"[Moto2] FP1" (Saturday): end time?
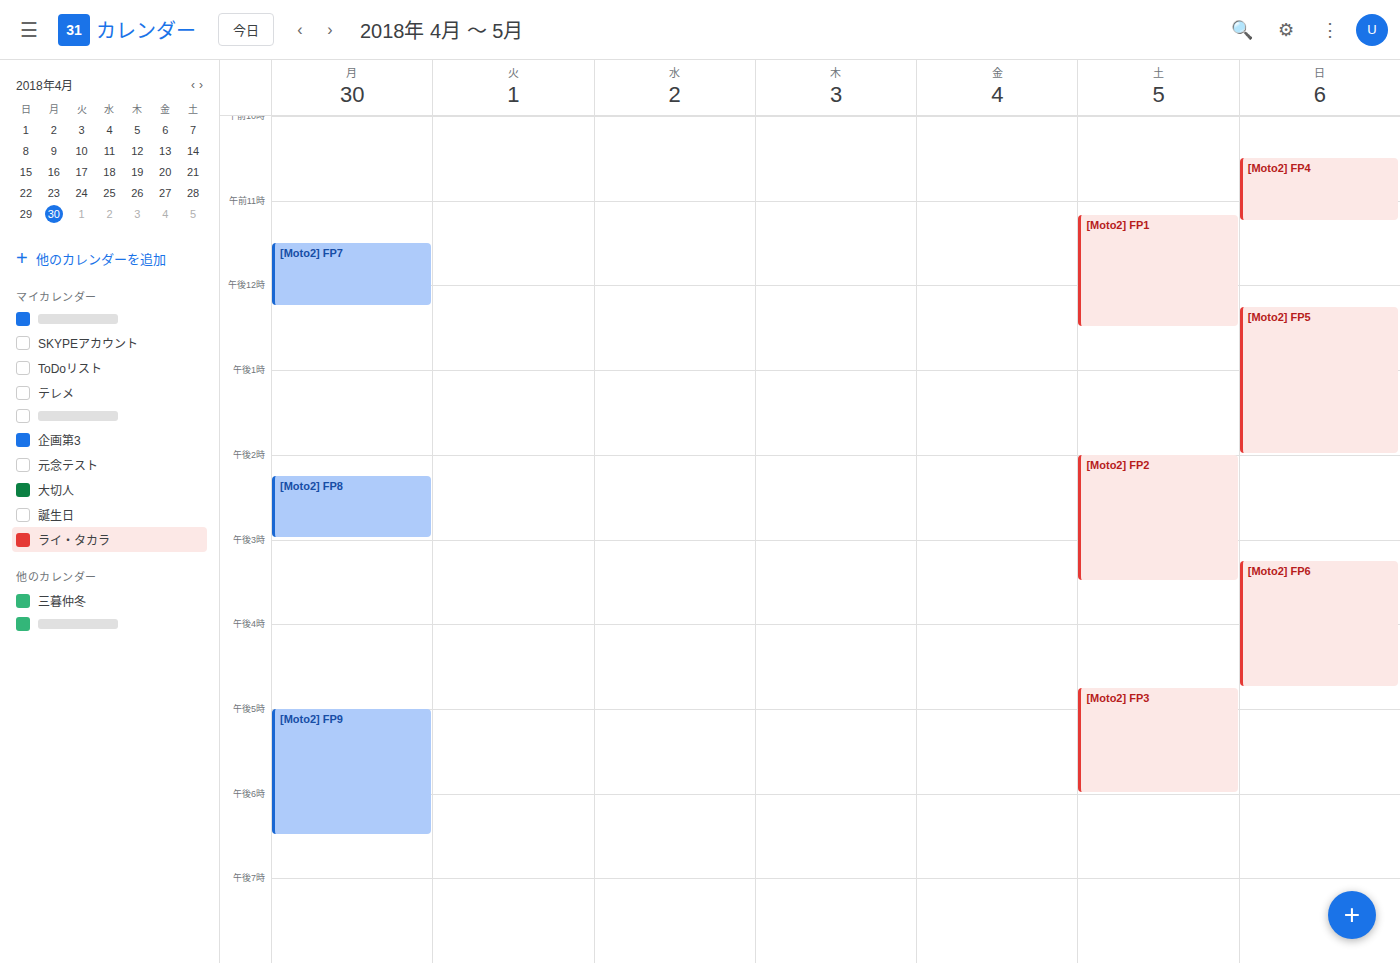
12:30 PM